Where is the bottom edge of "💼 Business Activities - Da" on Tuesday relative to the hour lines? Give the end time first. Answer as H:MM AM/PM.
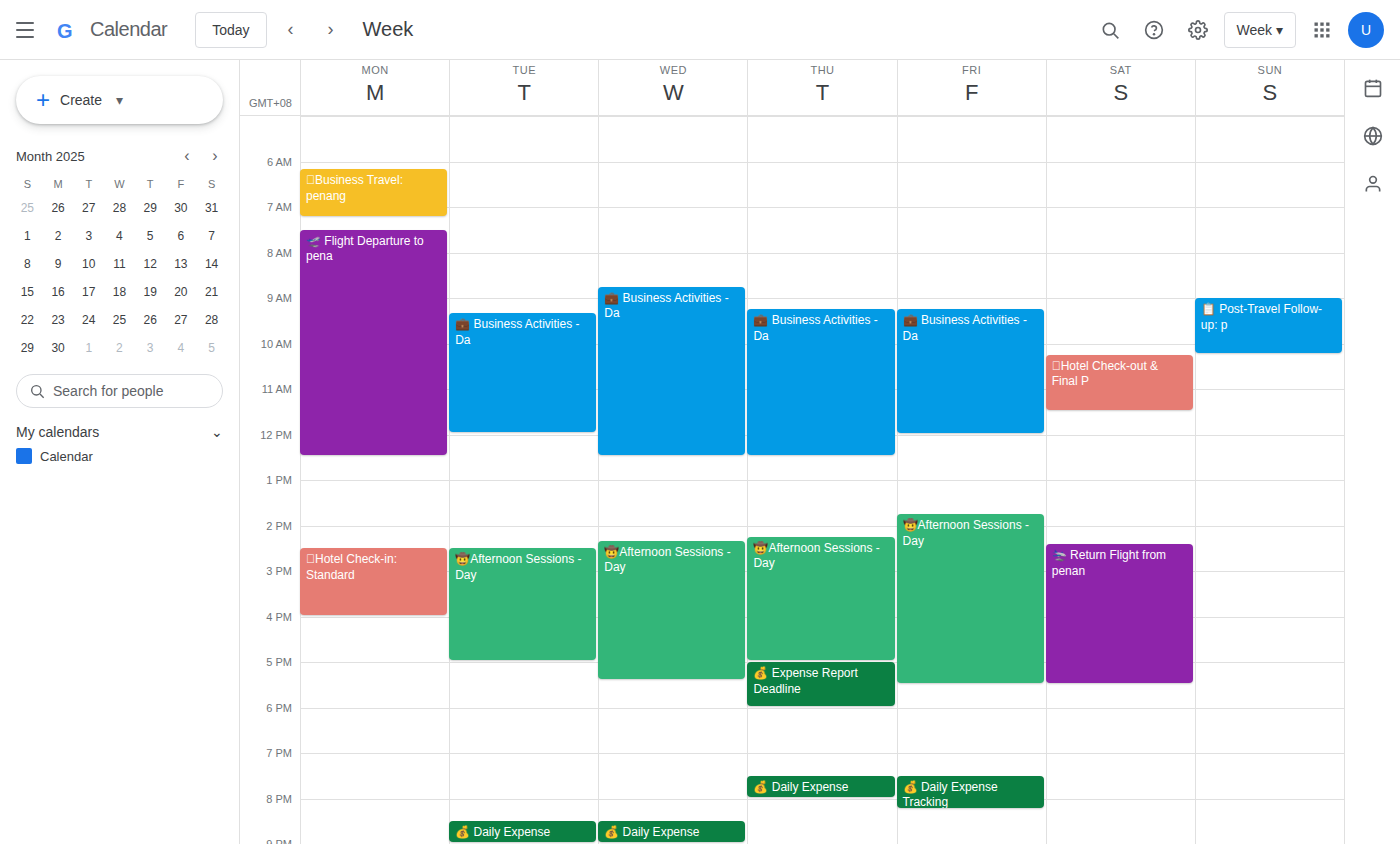
12:00 PM -- exactly on the 12 PM line.